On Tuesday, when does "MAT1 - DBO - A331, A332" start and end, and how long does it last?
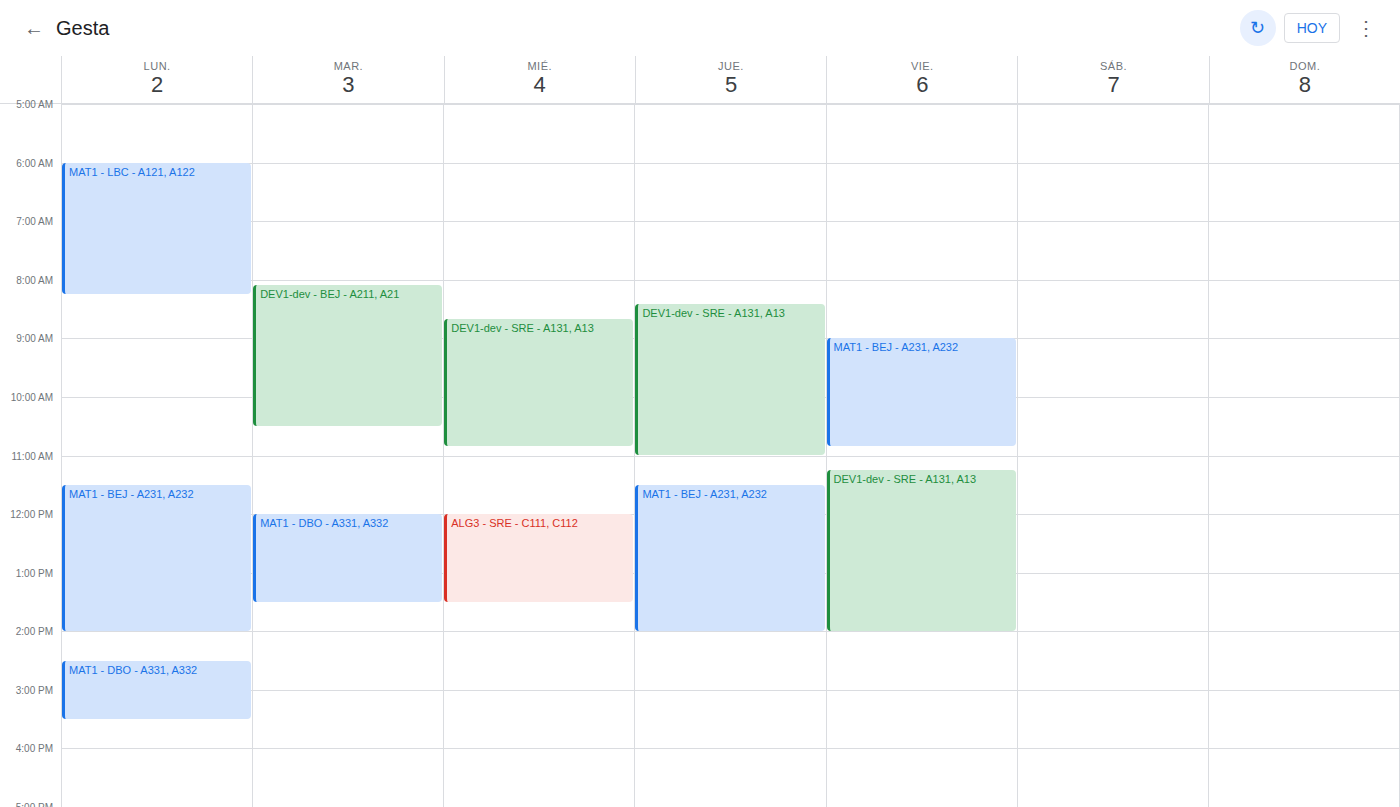
12:00 to 13:30, 1 hour 30 minutes